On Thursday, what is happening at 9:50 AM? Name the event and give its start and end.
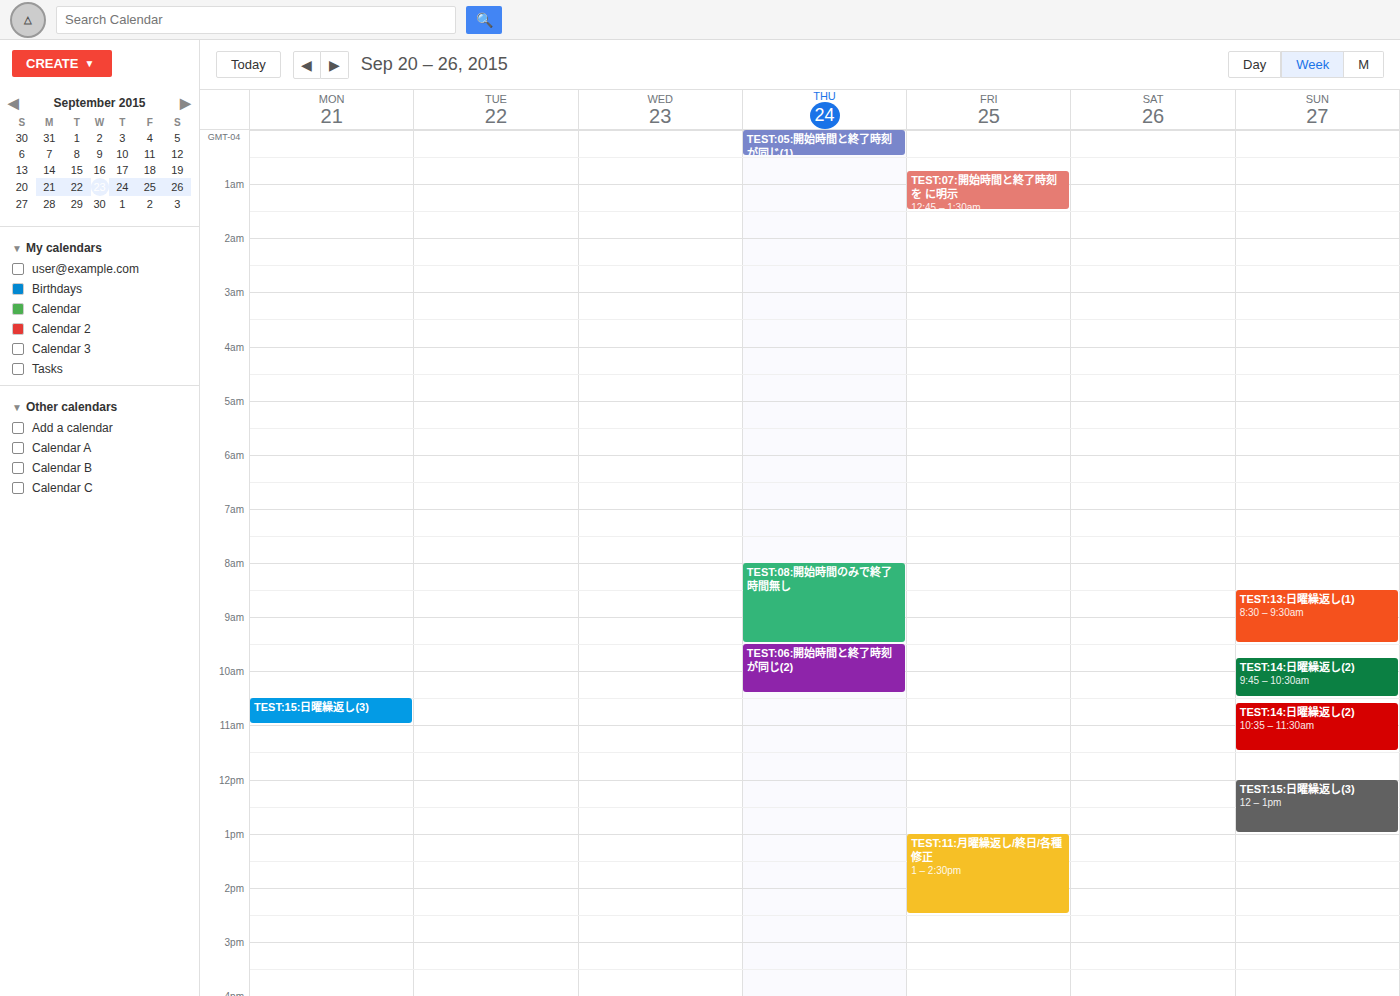
"TEST:06:開始時間と終了時刻が同じ(2)", 9:30 AM to 10:25 AM